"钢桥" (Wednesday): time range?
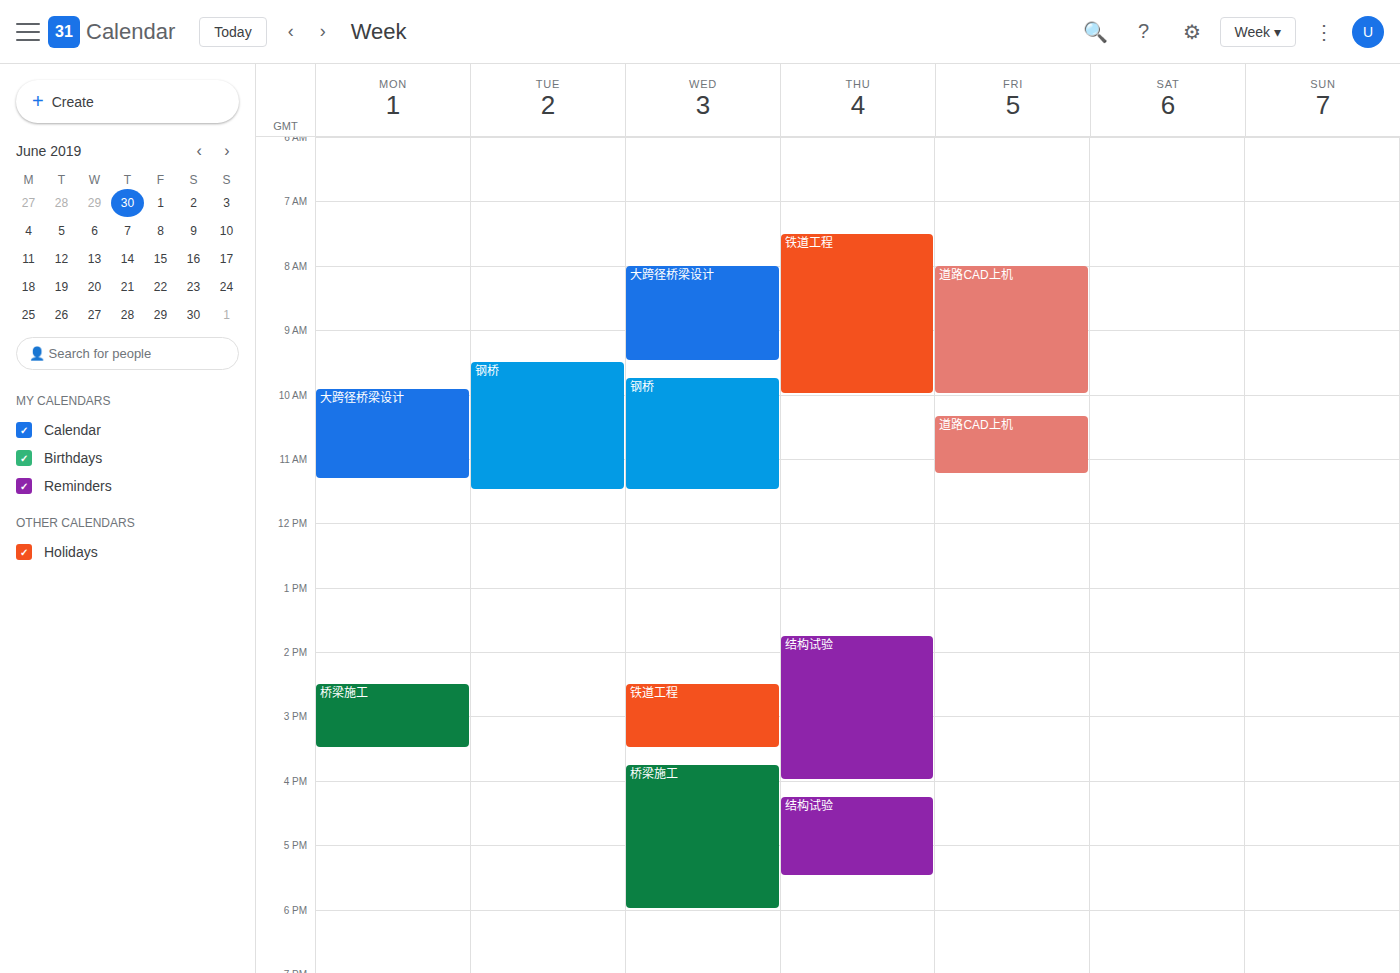
9:45 AM to 11:30 AM